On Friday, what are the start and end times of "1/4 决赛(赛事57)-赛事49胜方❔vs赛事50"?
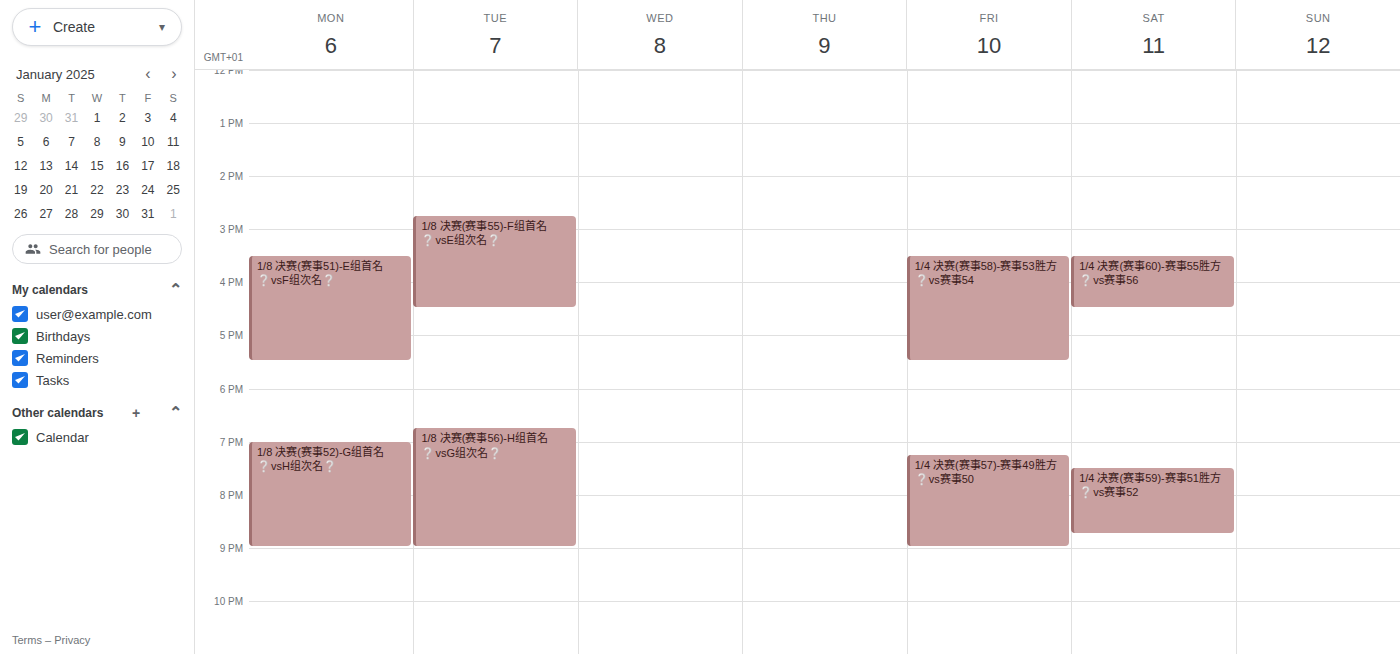
7:15 PM to 9:00 PM